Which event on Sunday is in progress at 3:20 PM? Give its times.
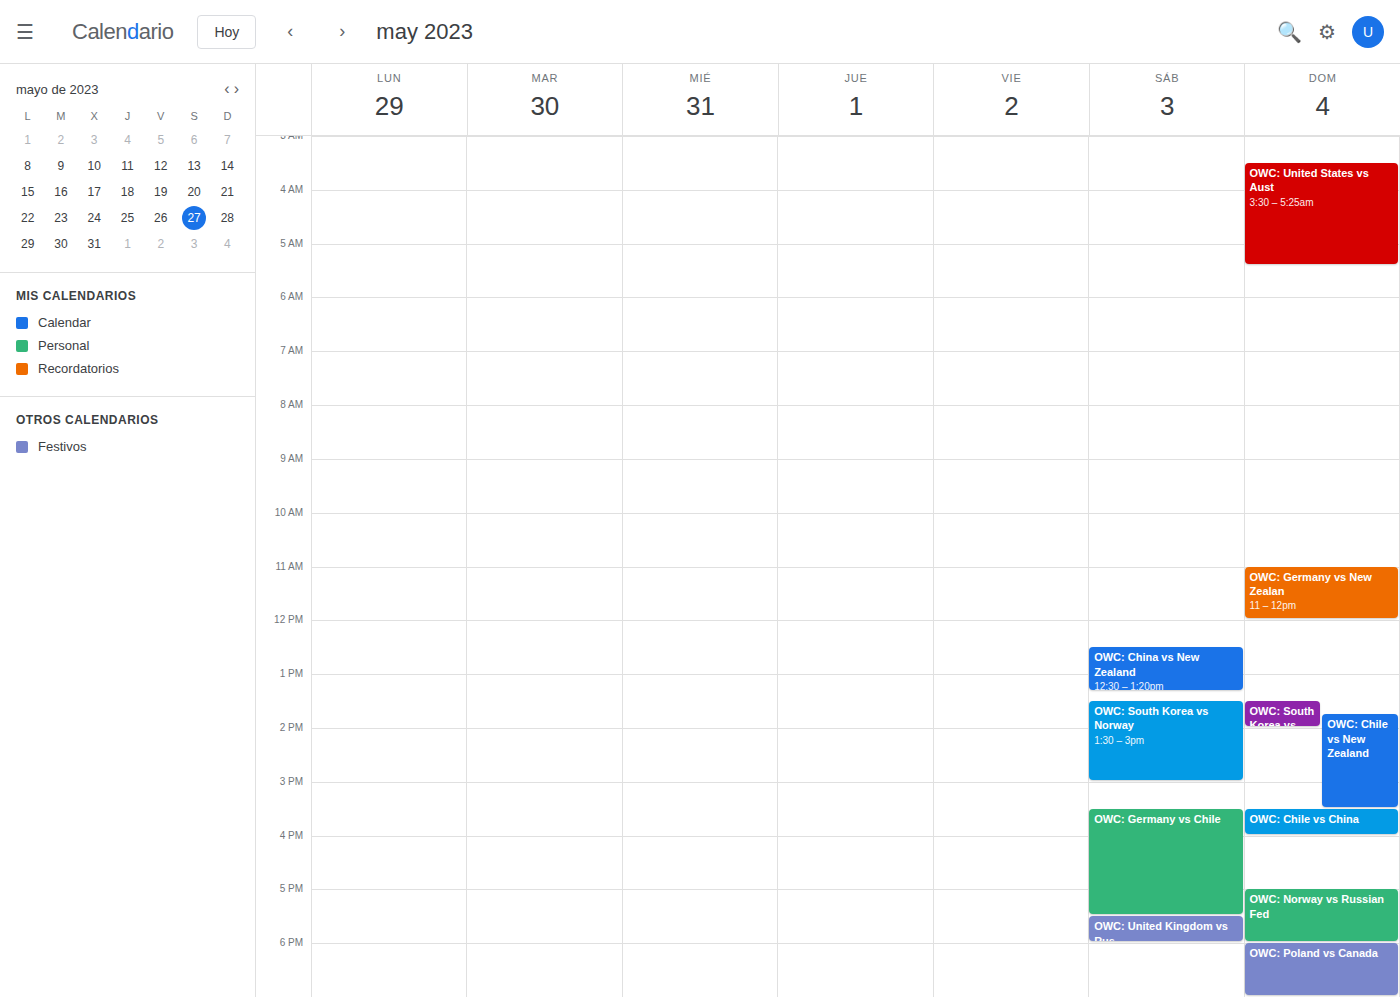
"OWC: Chile vs New Zealand", 1:45 PM to 3:30 PM